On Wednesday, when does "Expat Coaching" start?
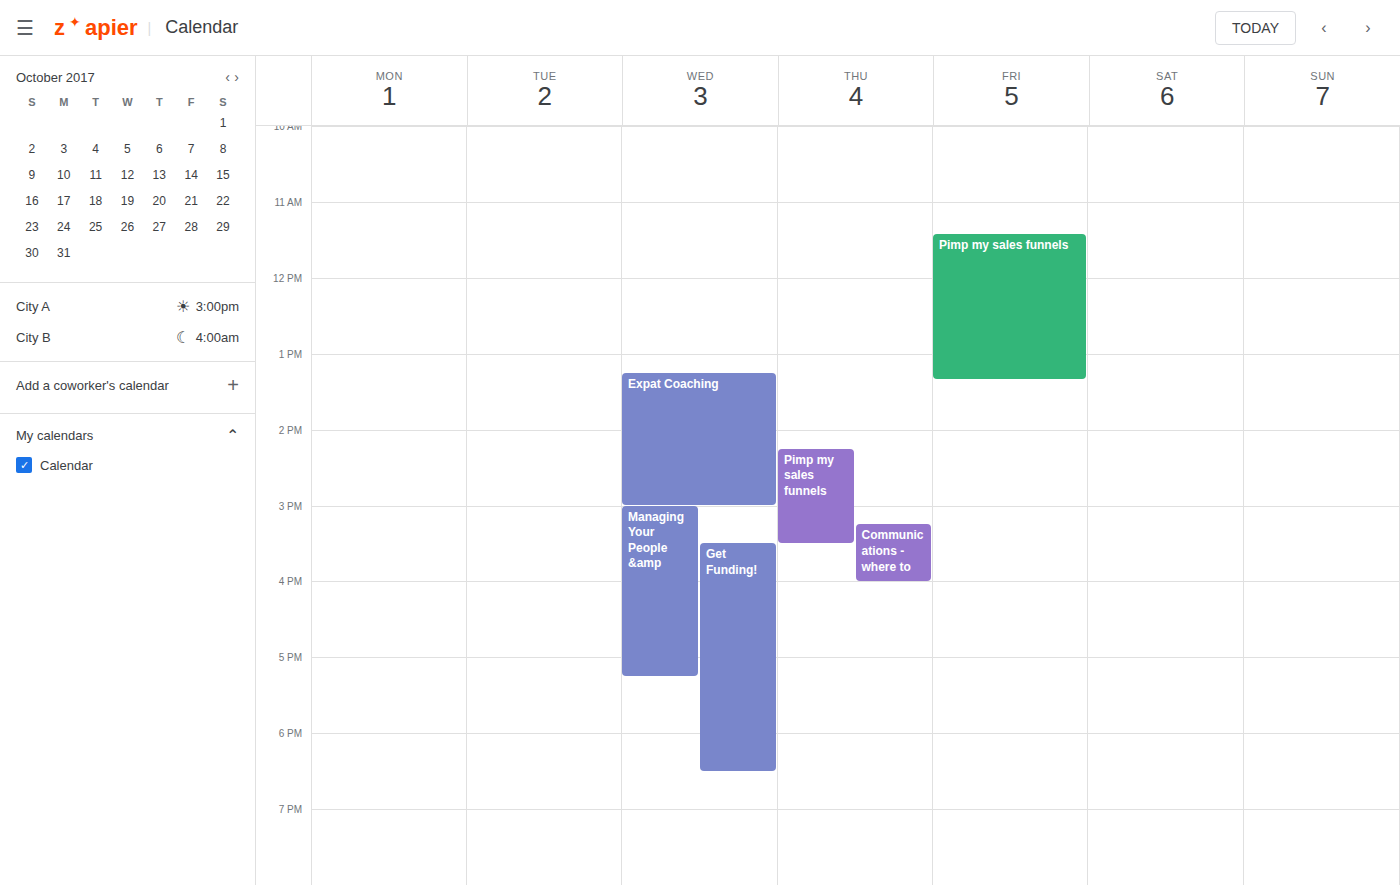
1:15 PM